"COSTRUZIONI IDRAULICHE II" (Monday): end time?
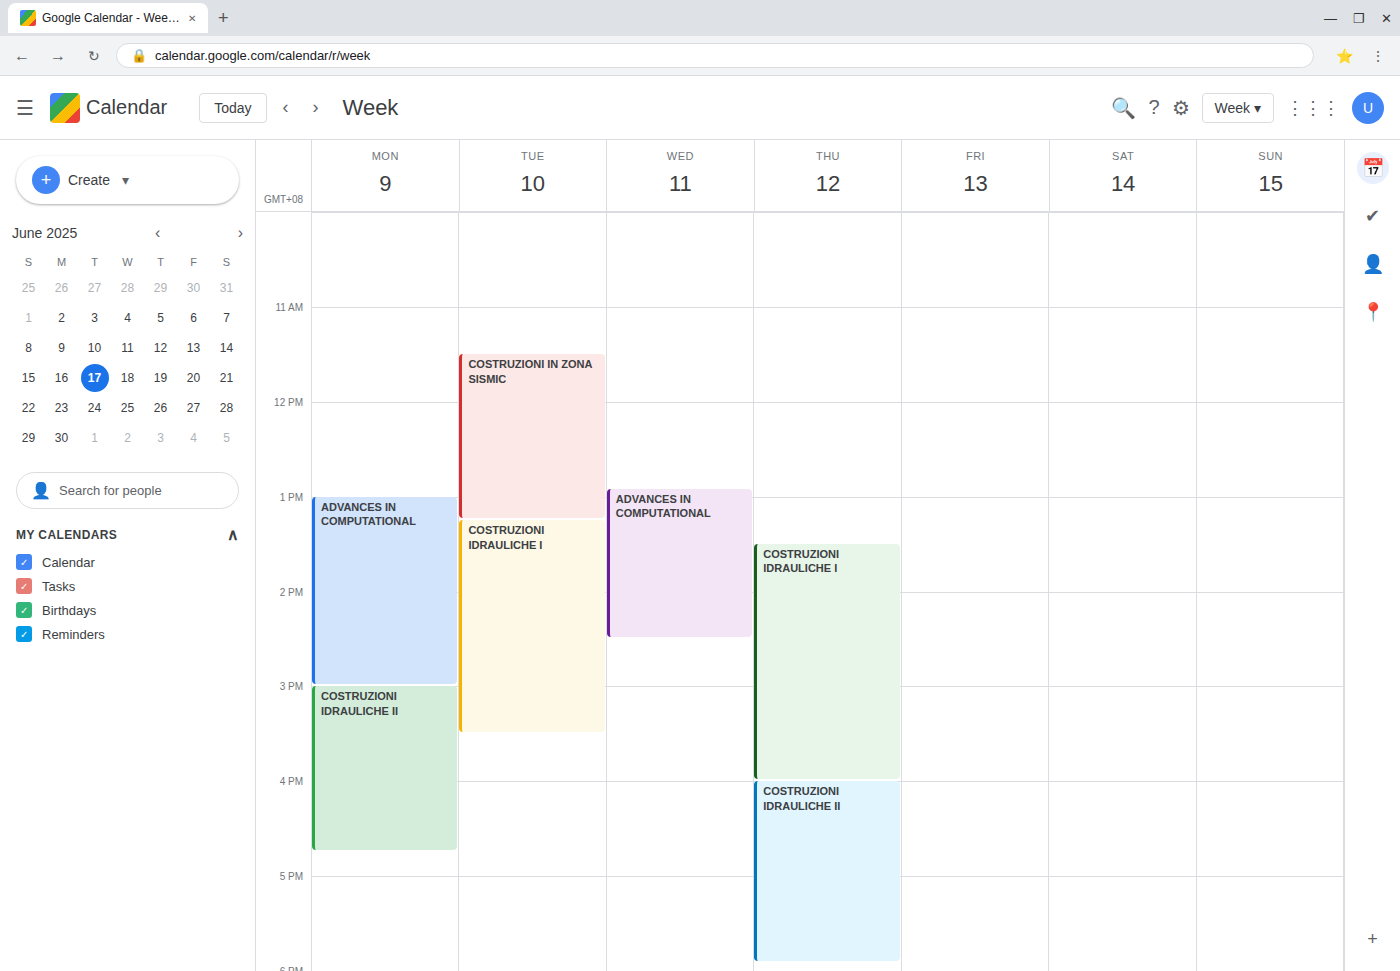
4:45 PM